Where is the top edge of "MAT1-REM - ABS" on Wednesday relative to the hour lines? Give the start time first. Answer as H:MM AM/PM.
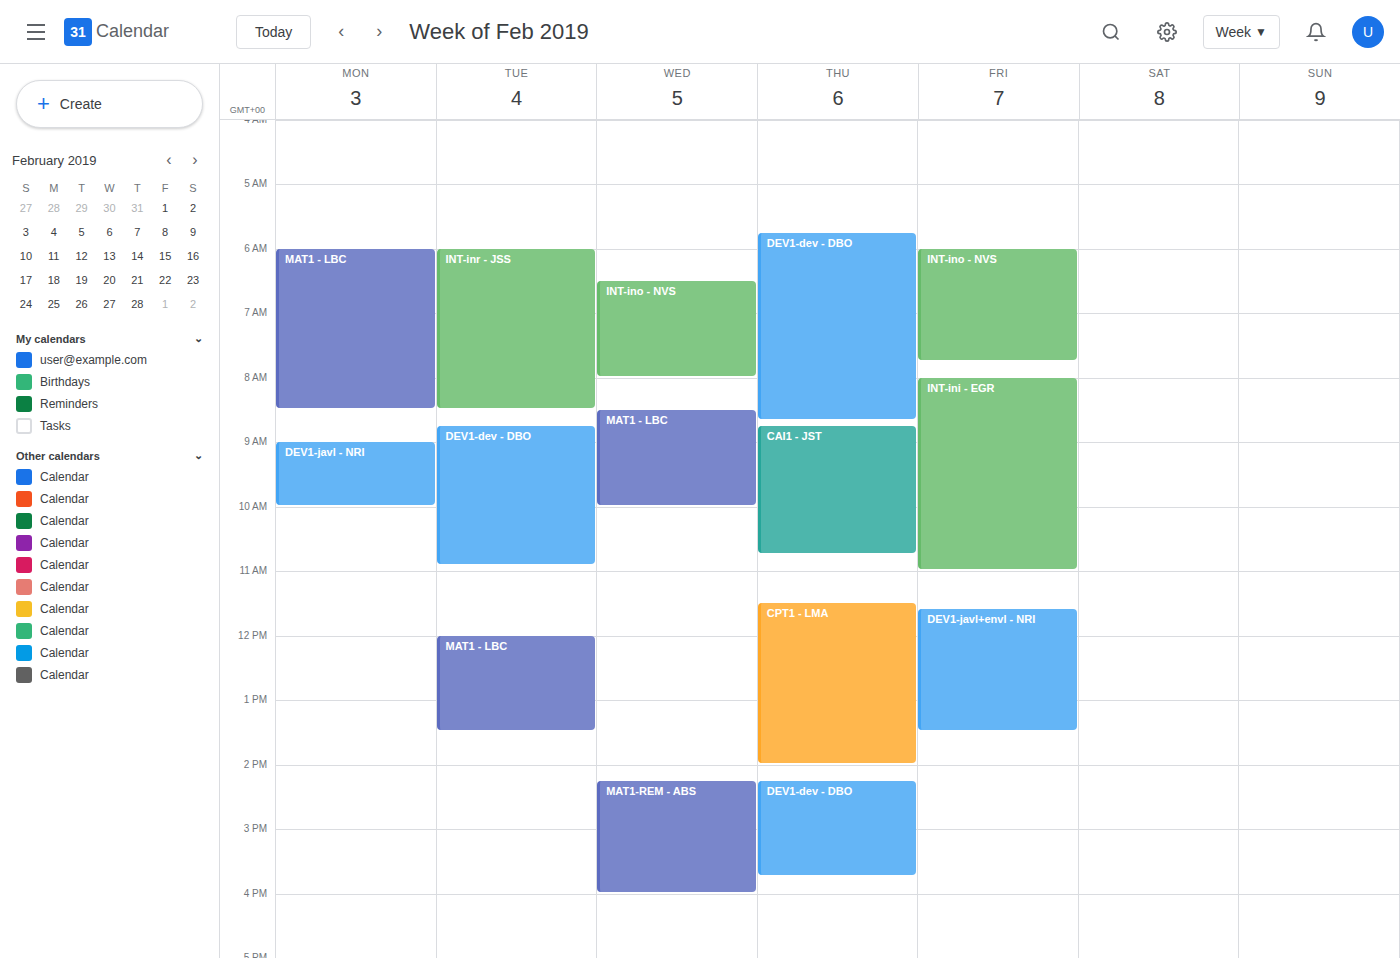
2:15 PM -- neither: a quarter of the way from the 2 PM line to the 3 PM line.